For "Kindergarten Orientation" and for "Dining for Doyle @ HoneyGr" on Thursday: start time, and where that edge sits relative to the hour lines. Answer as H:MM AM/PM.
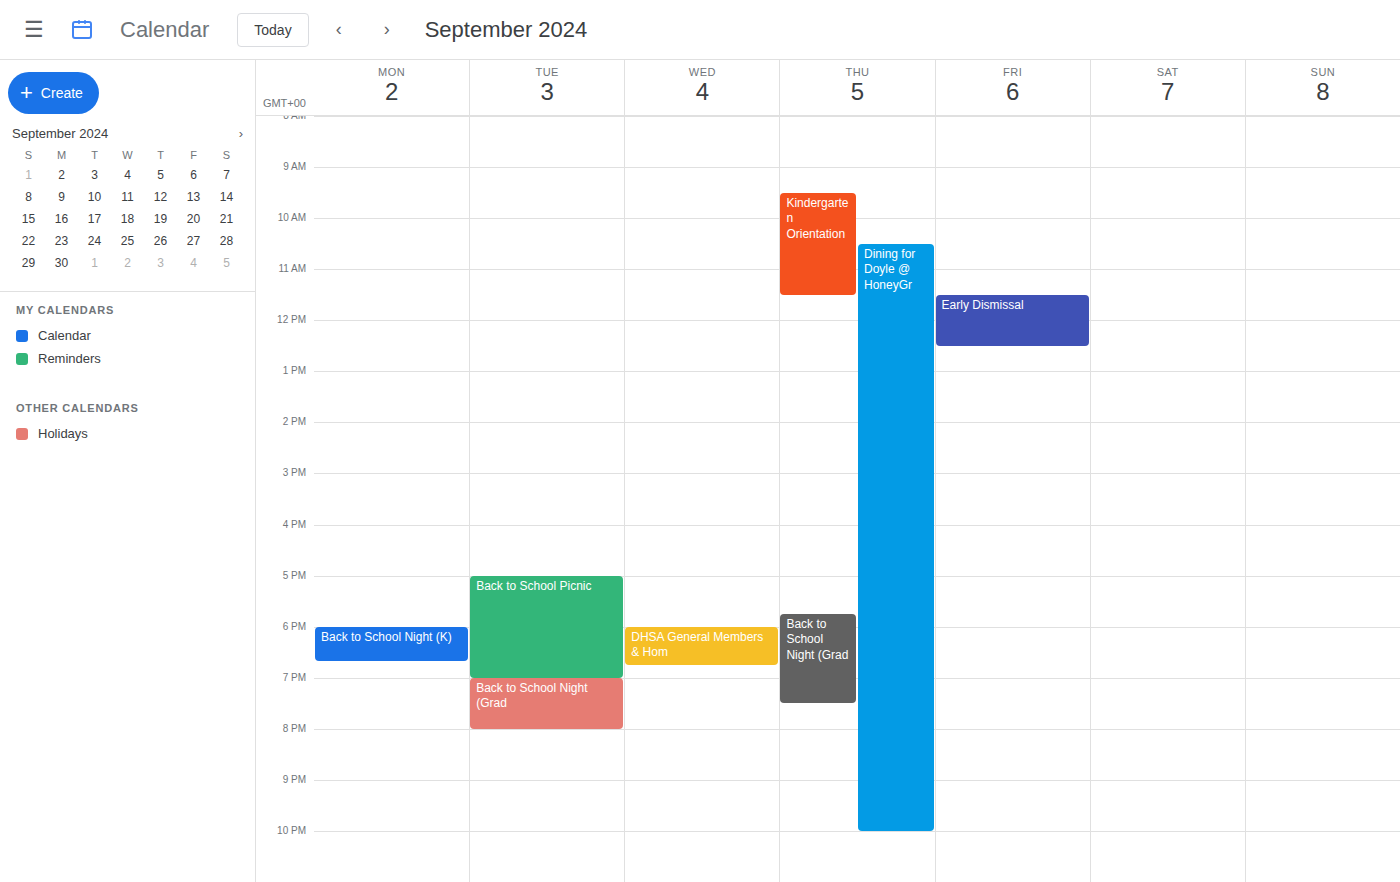
"Kindergarten Orientation": 9:30 AM, halfway between the 9 AM and 10 AM lines. "Dining for Doyle @ HoneyGr": 10:30 AM, halfway between the 10 AM and 11 AM lines.